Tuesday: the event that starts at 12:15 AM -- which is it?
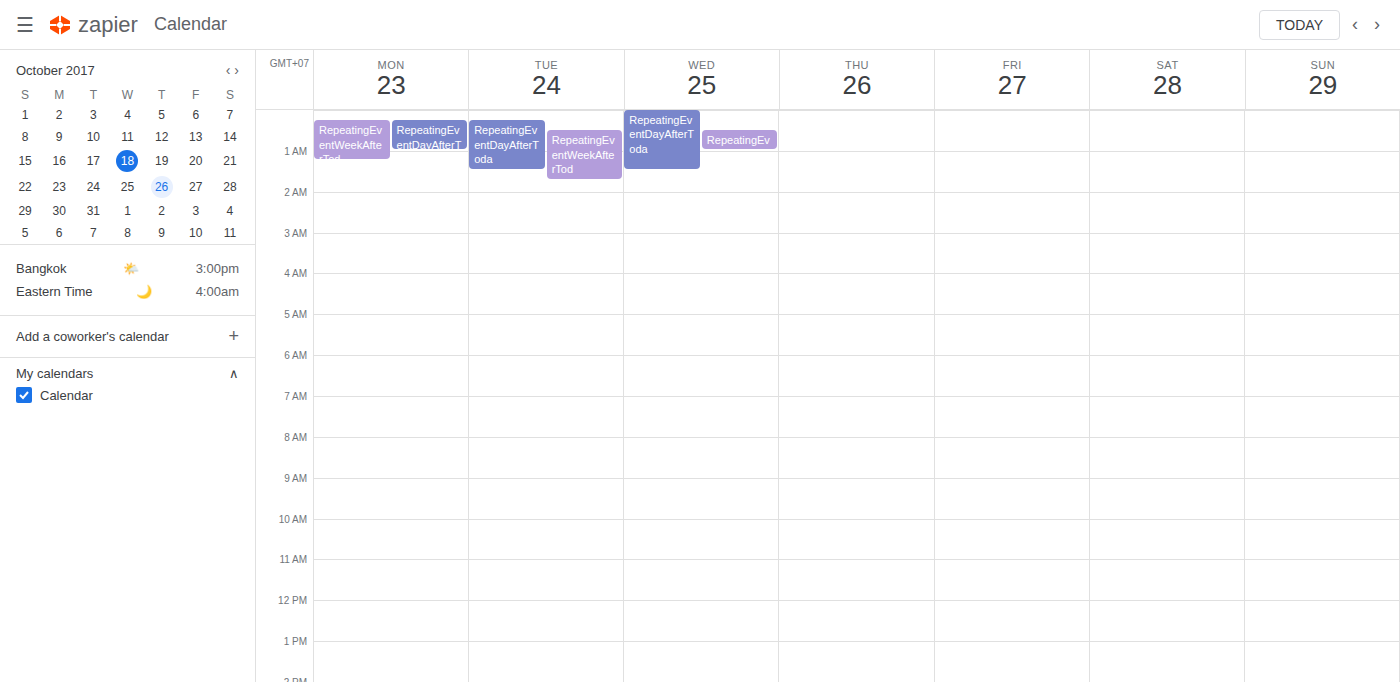
"RepeatingEventDayAfterToda"